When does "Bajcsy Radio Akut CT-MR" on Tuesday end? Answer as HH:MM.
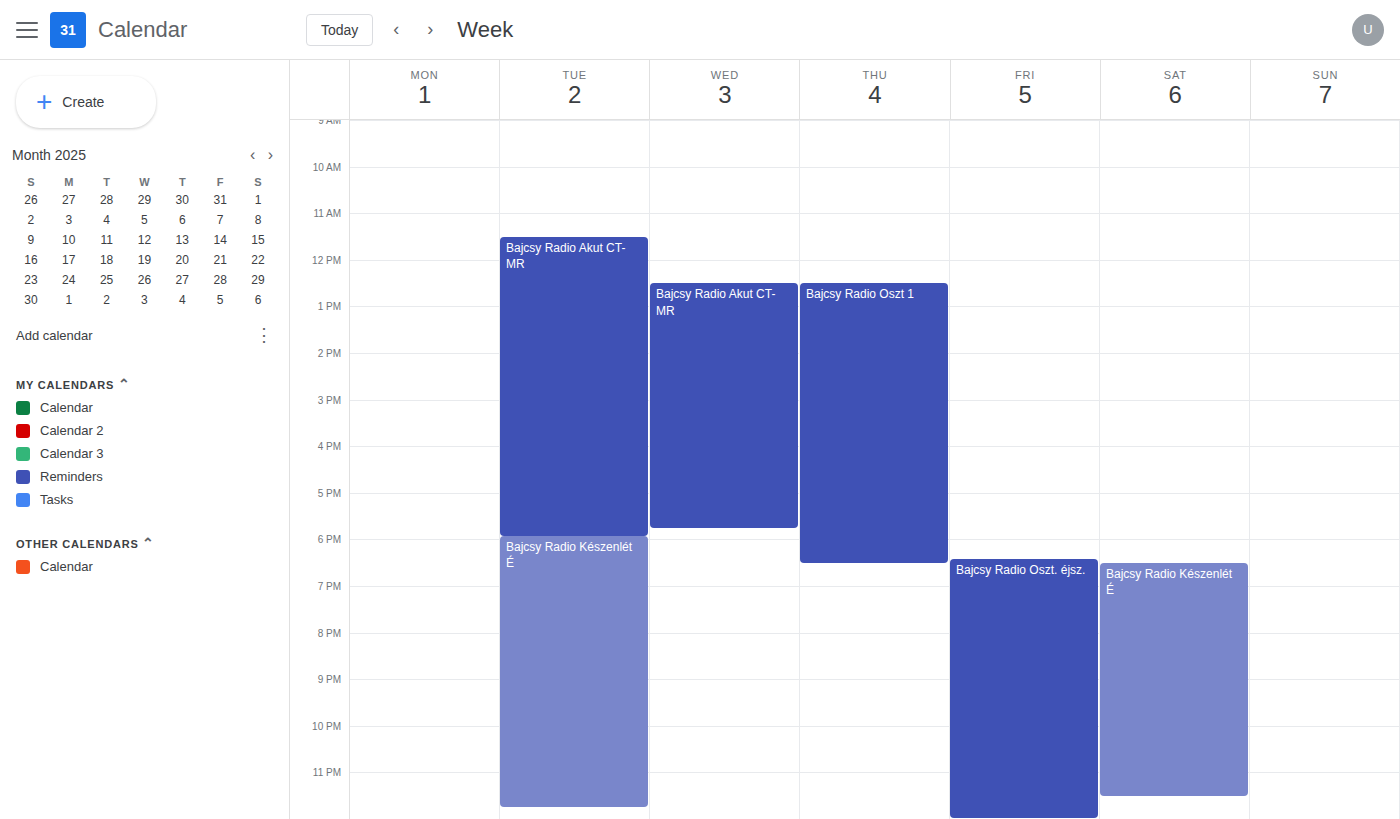
17:55